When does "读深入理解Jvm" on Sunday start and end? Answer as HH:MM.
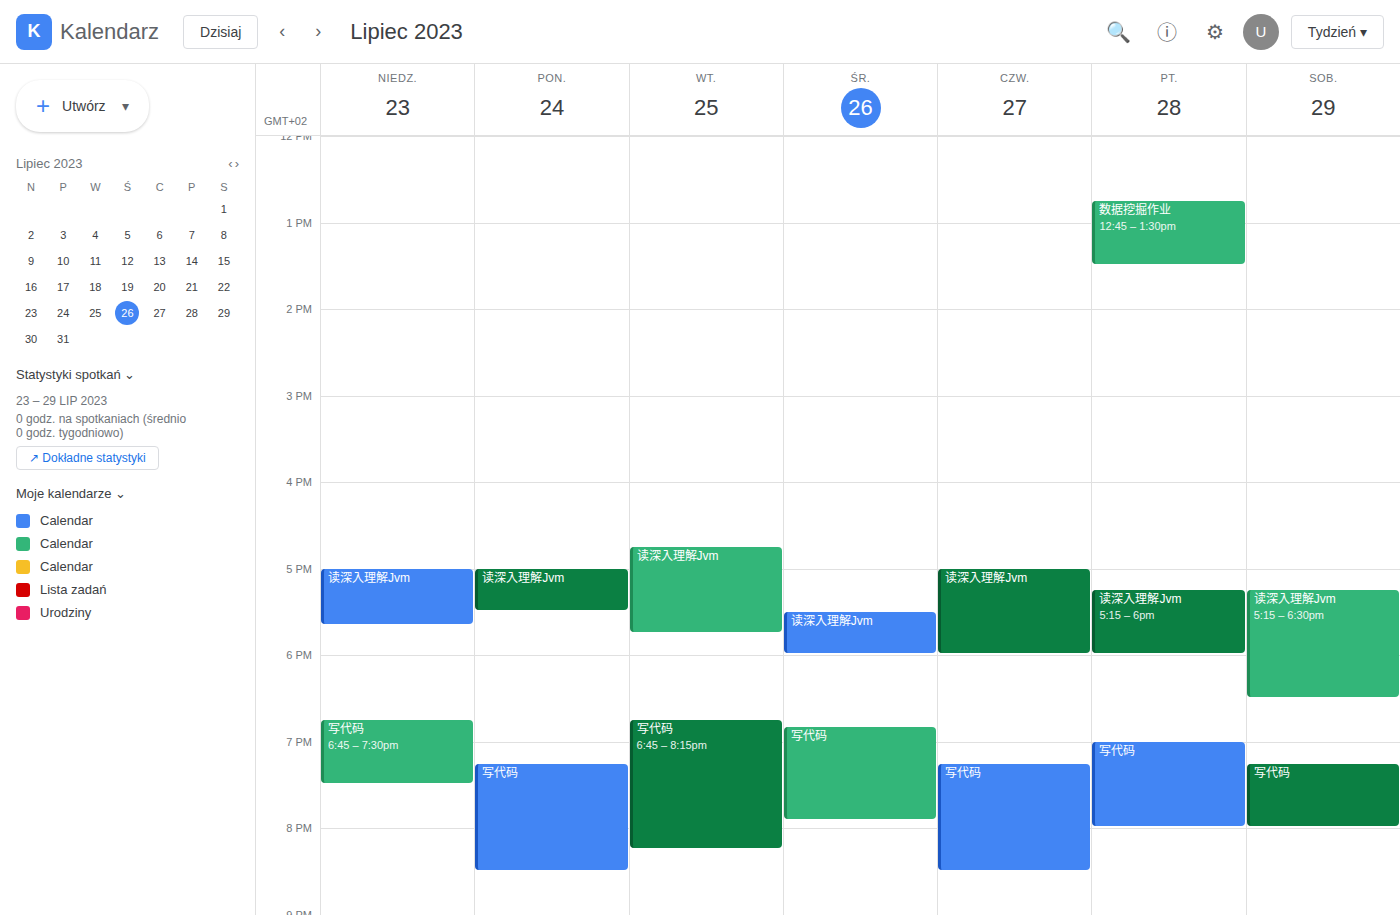
17:00 to 17:40